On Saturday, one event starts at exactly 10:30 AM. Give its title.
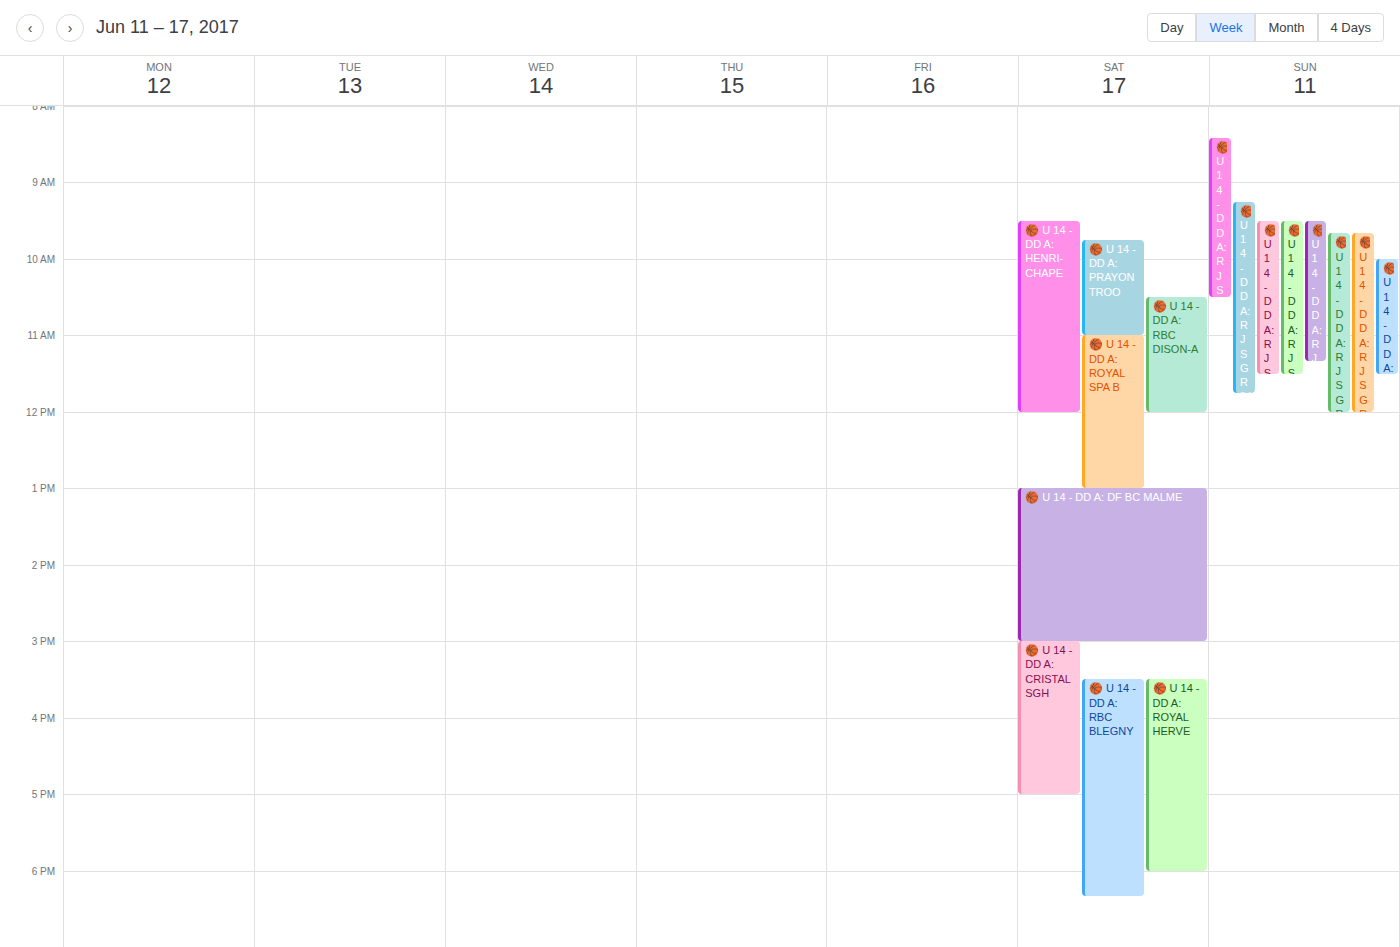
"🏀 U 14 - DD A: RBC DISON-A"